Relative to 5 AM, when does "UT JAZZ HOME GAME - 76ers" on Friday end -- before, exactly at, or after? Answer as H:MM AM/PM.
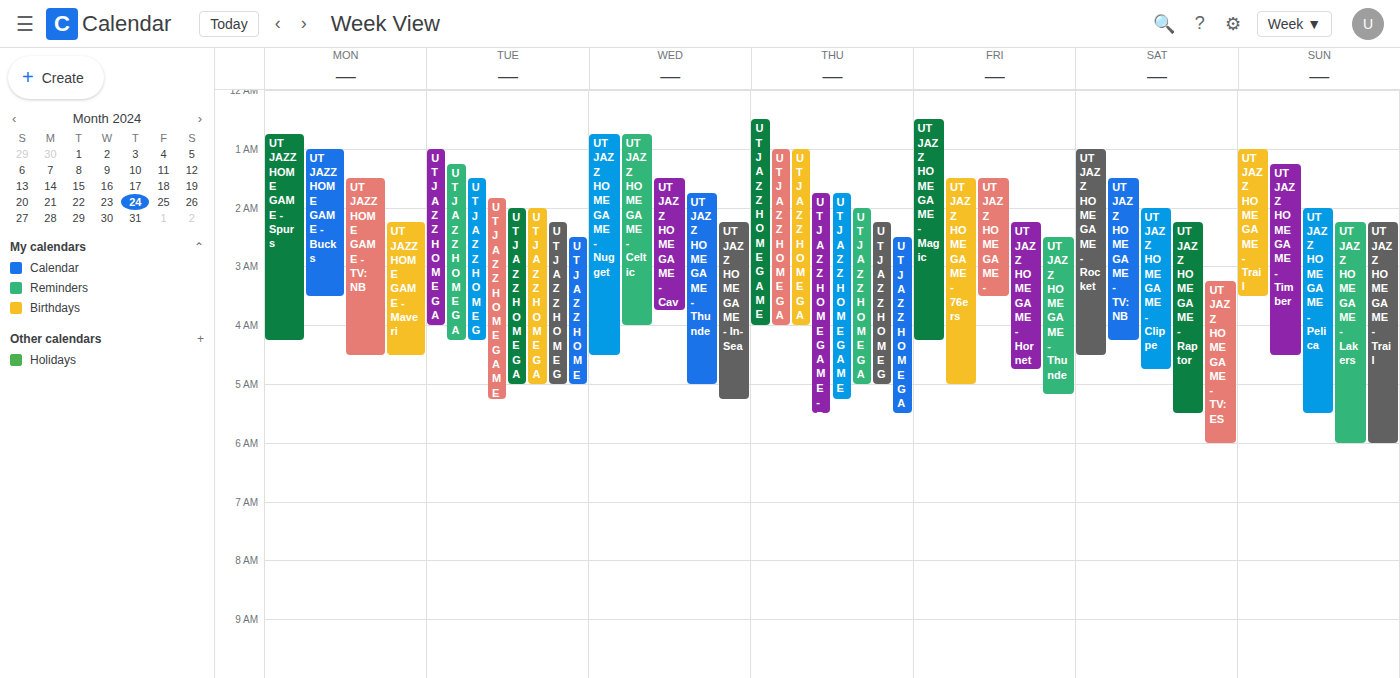
5:00 AM -- exactly at 5 AM, on the 5 AM line.